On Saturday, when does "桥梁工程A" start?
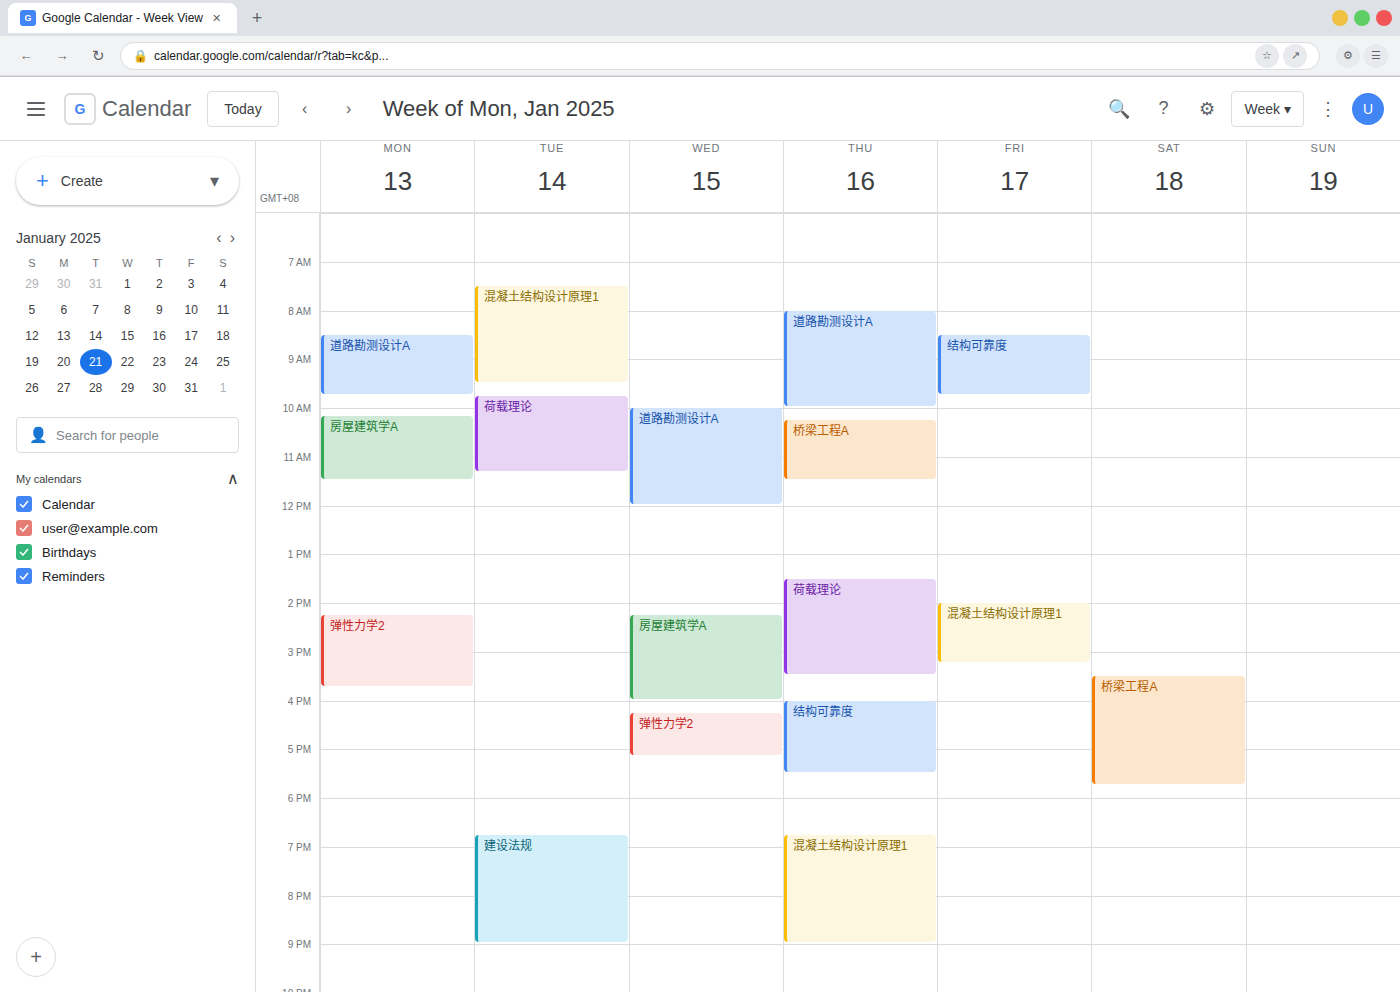
3:30 PM